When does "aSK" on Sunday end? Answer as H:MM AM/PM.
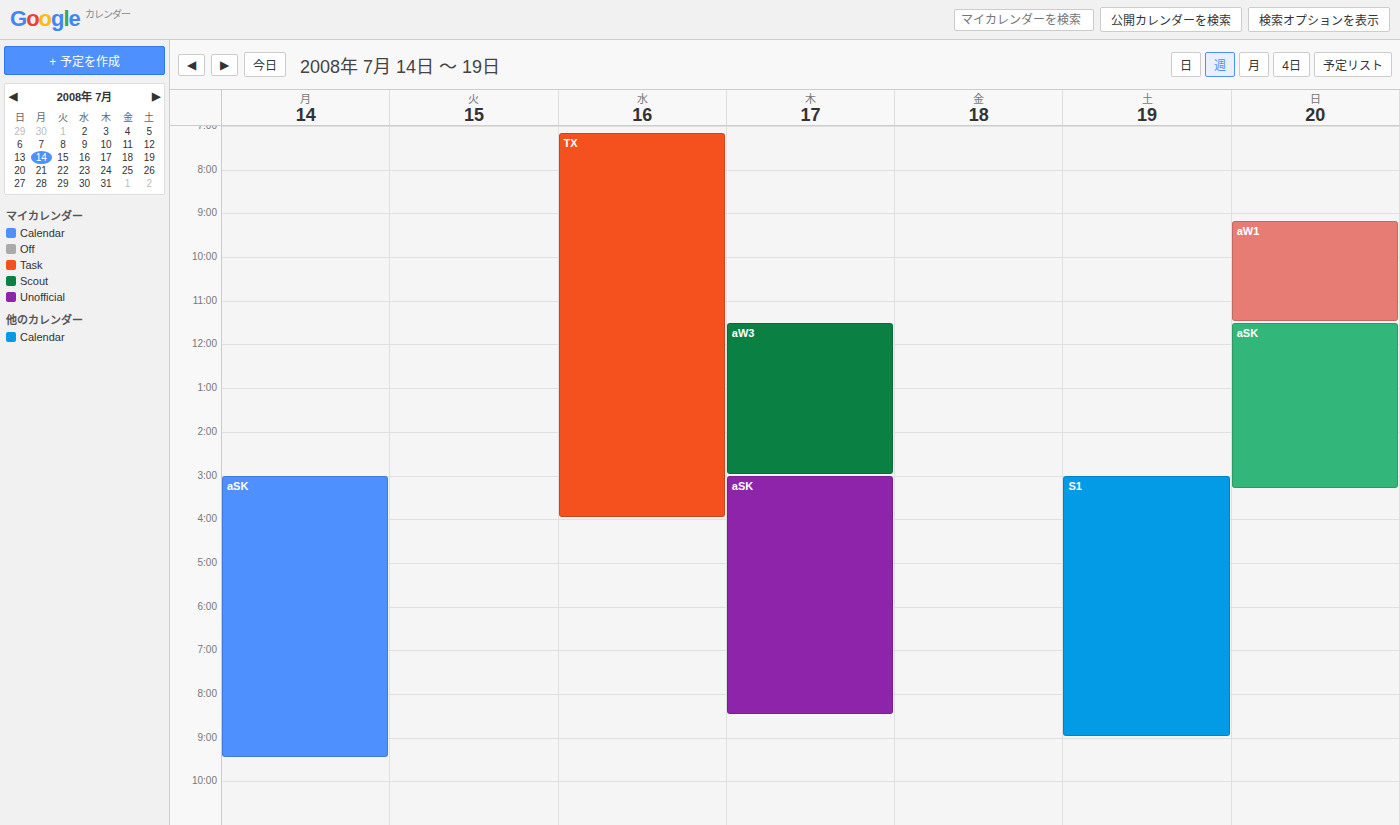
3:20 PM